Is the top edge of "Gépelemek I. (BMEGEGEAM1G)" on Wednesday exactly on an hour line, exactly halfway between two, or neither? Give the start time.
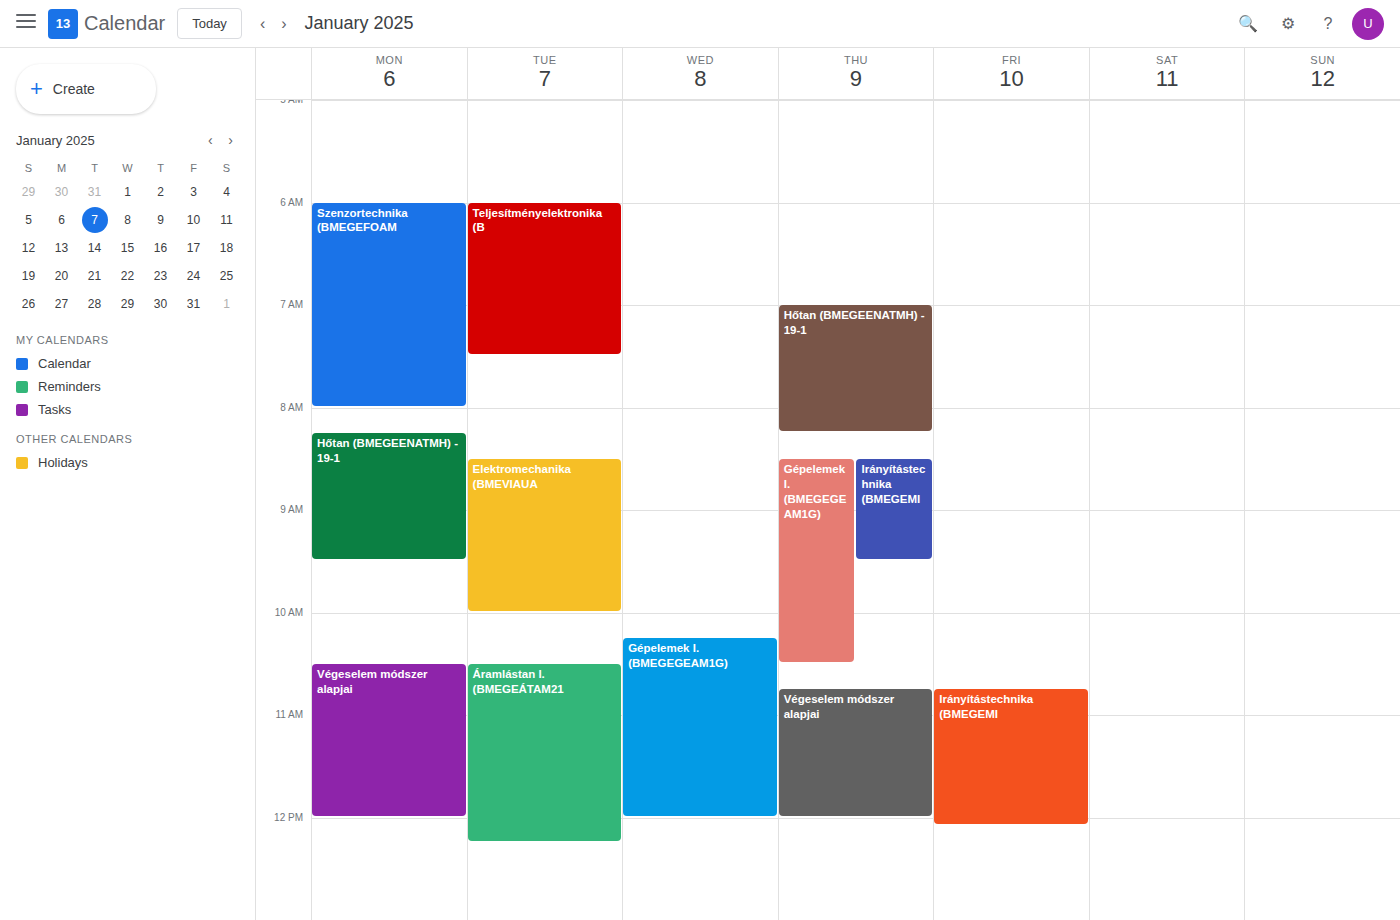
10:15 AM -- neither: a quarter of the way from the 10 AM line to the 11 AM line.